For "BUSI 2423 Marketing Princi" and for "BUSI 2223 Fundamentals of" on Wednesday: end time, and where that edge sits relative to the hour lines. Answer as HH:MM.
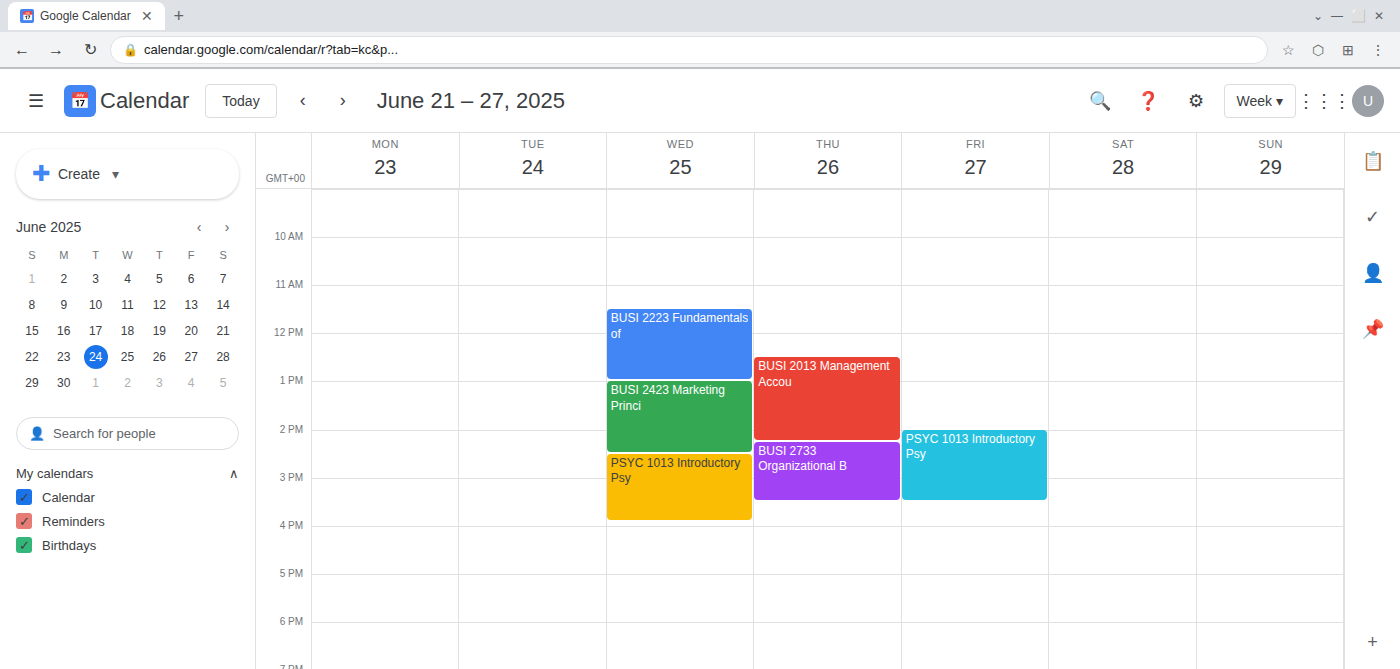
"BUSI 2423 Marketing Princi": 14:30, halfway between the 14:00 and 15:00 lines. "BUSI 2223 Fundamentals of": 13:00, exactly on the 13:00 line.